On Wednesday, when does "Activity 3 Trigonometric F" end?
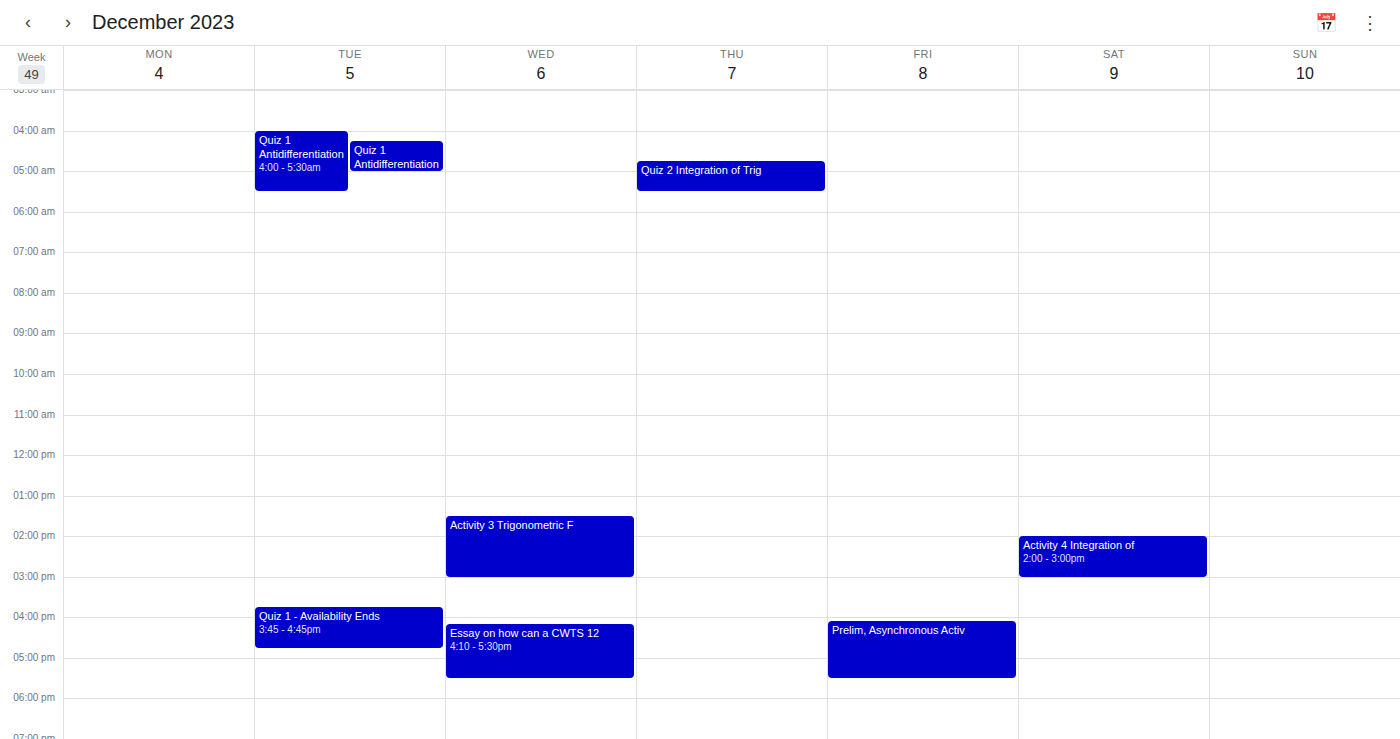
3:00 PM